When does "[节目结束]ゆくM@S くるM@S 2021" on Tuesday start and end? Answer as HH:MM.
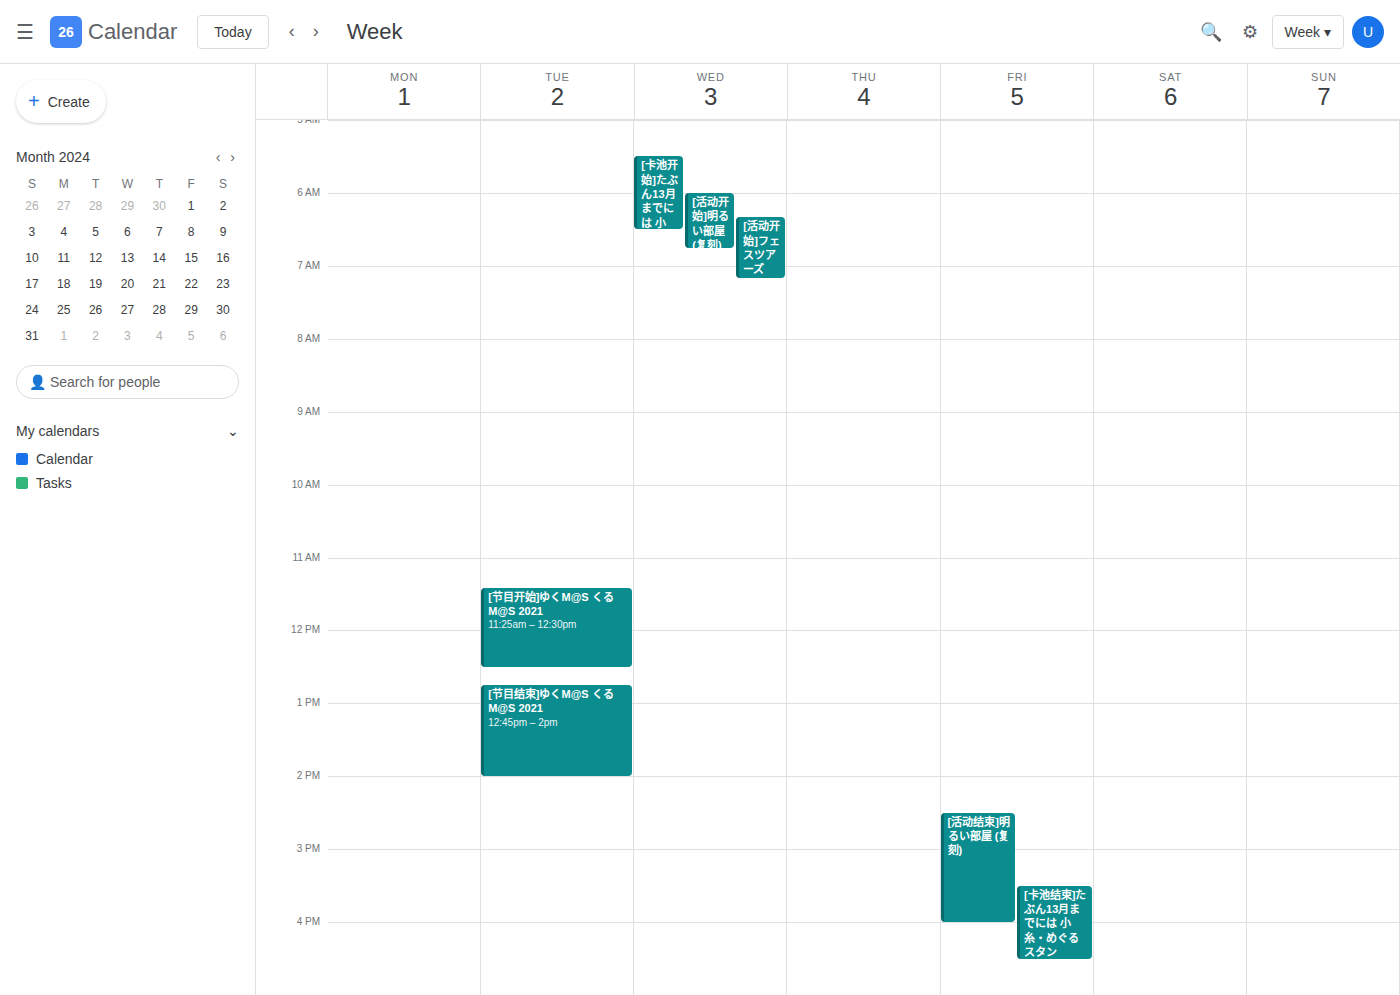
12:45 to 14:00